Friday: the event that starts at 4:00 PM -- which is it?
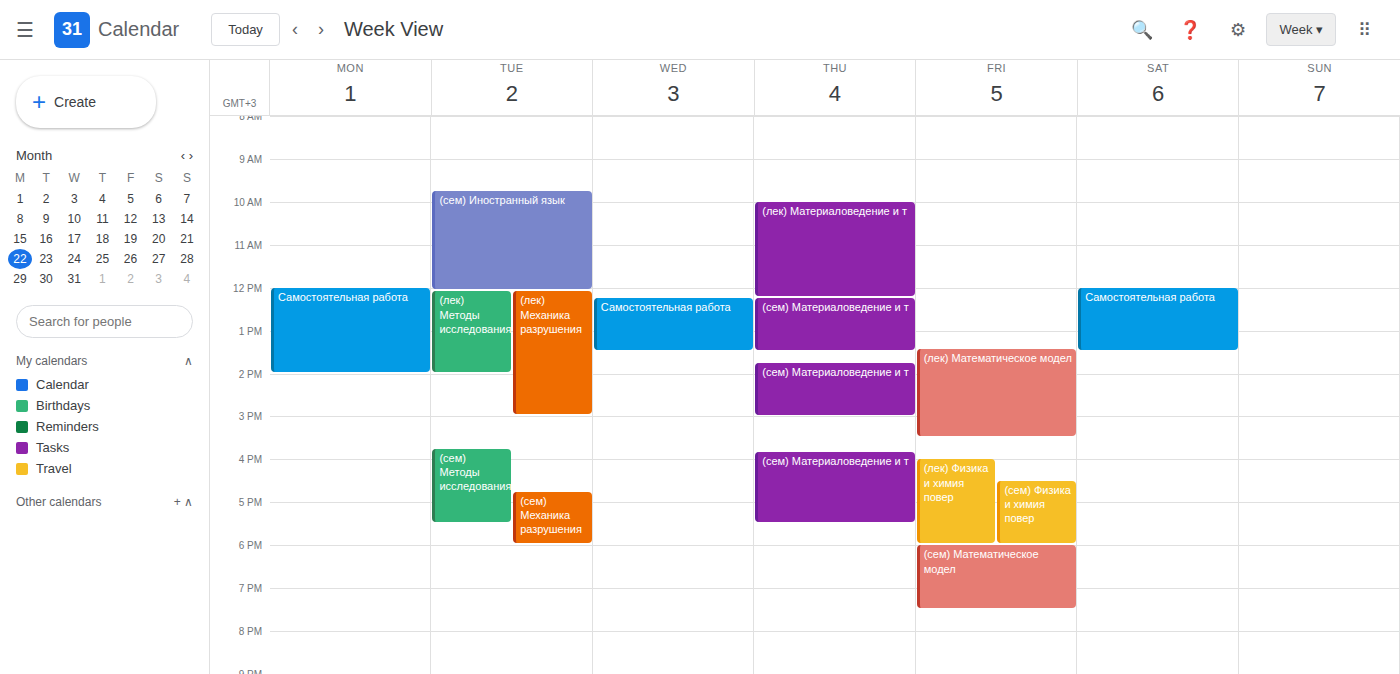
"(лек) Физика и химия повер"